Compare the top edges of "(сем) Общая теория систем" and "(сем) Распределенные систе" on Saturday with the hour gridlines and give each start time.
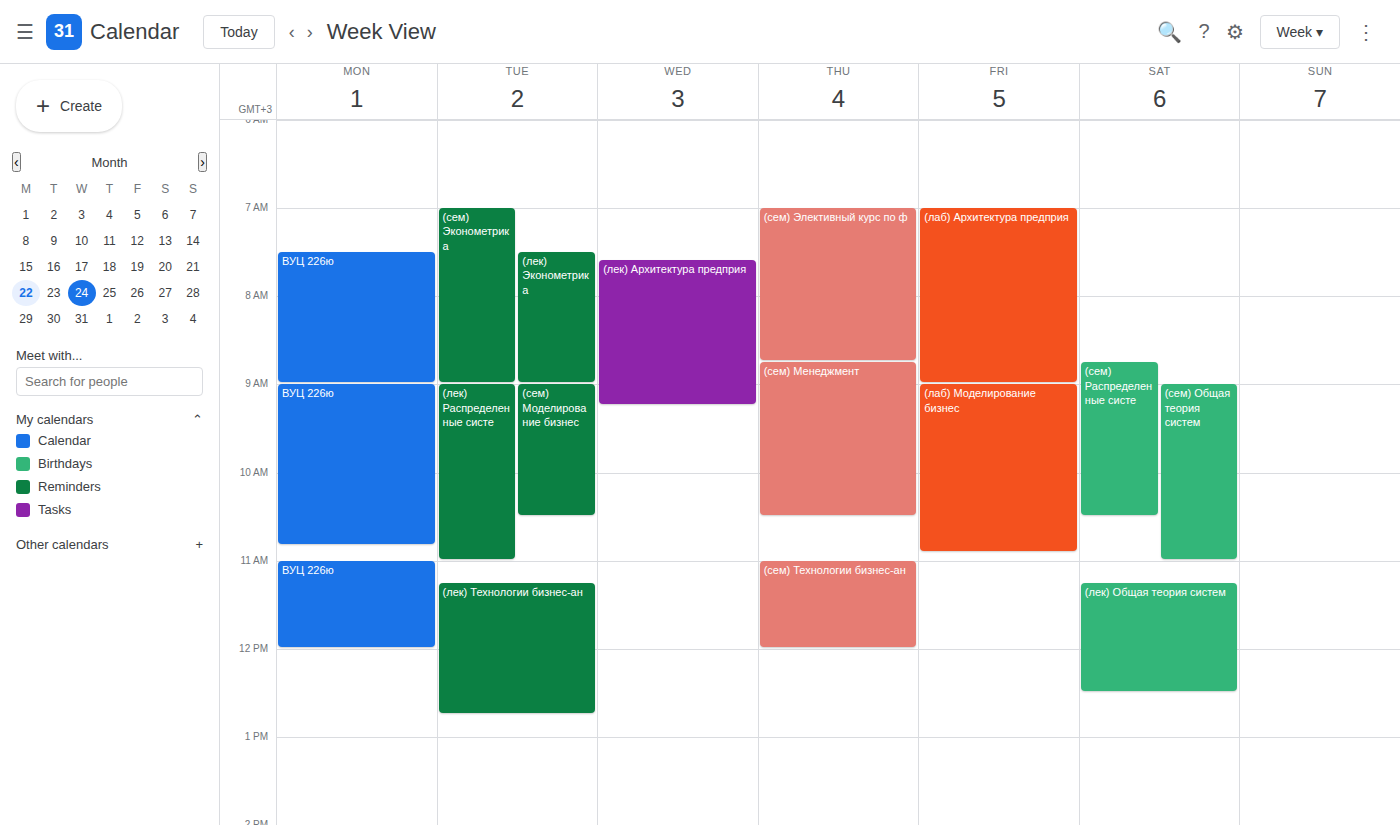
"(сем) Общая теория систем": 09:00, exactly on the 09:00 line. "(сем) Распределенные систе": 08:45, neither: three quarters of the way from the 08:00 line to the 09:00 line.